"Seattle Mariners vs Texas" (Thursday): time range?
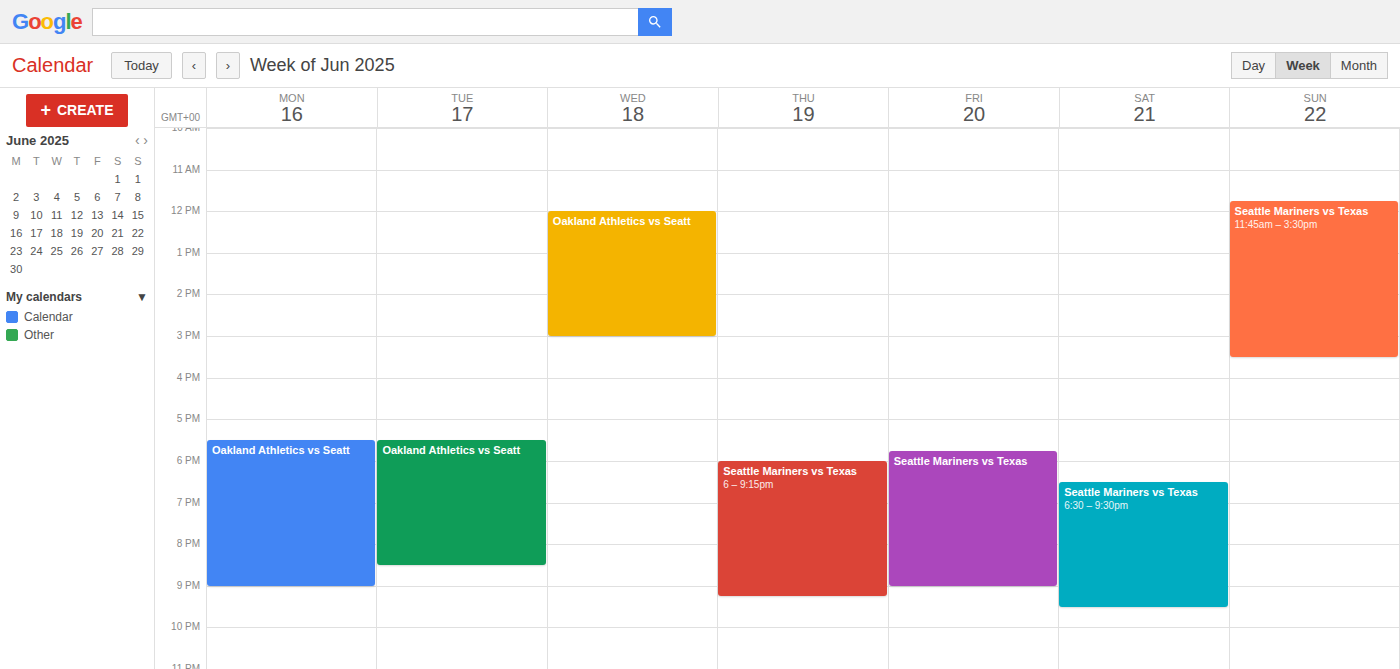
6:00 PM to 9:15 PM